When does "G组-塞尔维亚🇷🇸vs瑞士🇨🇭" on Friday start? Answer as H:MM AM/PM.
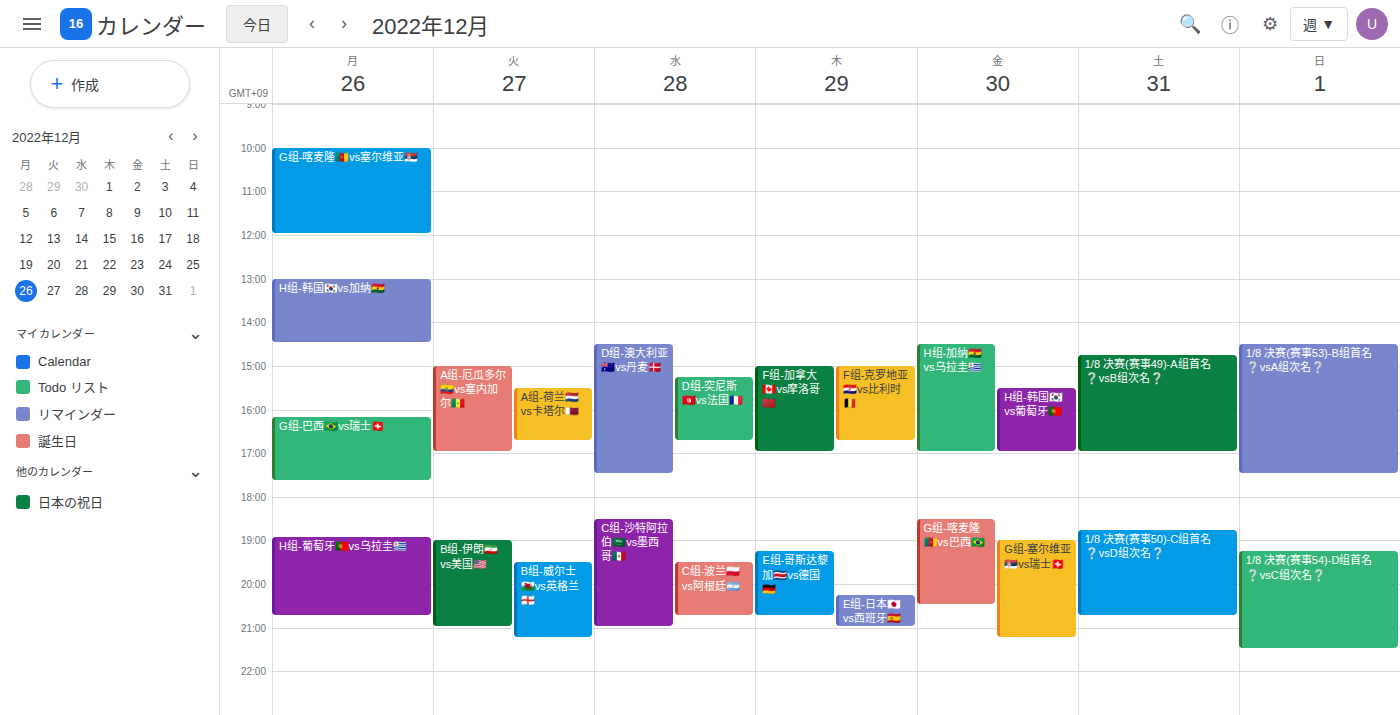
7:00 PM